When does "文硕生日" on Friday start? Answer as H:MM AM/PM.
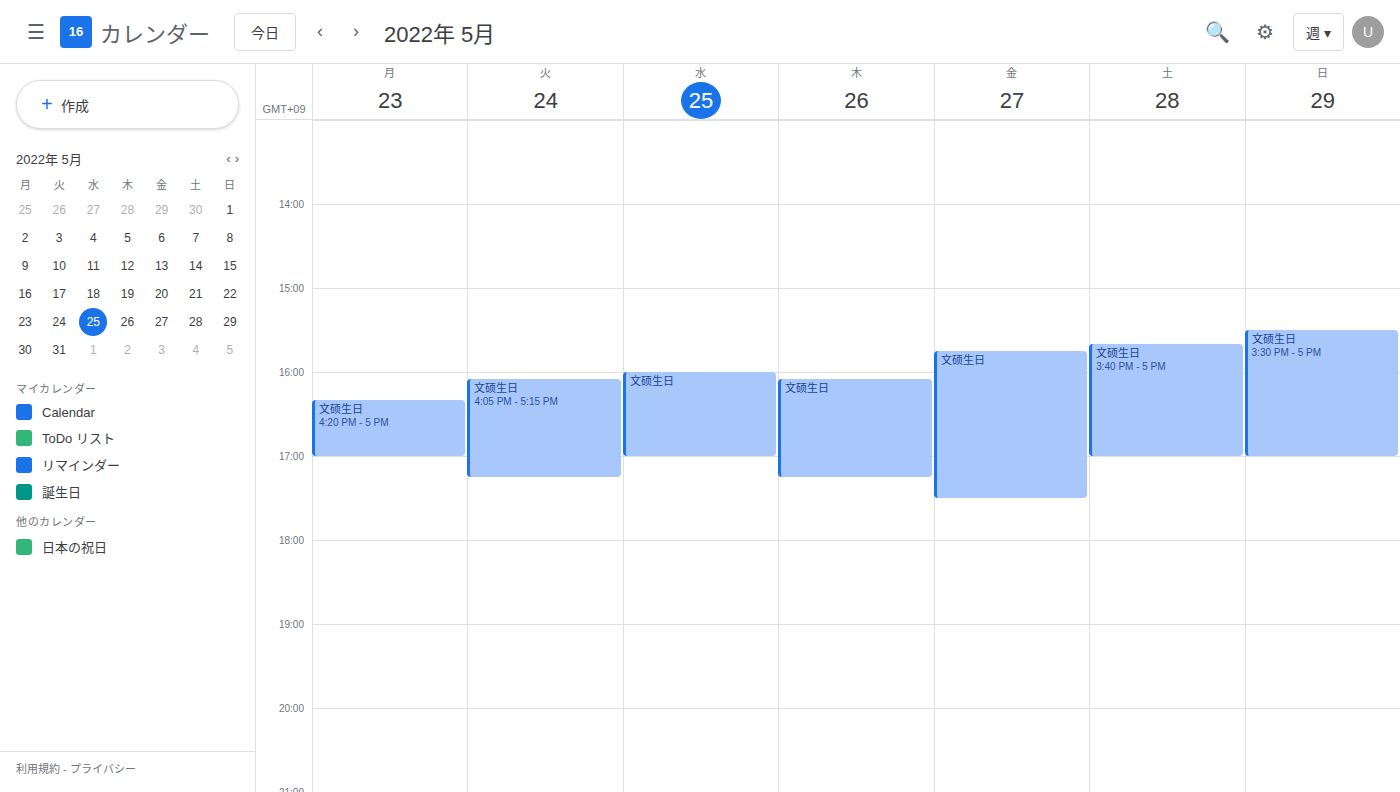
3:45 PM